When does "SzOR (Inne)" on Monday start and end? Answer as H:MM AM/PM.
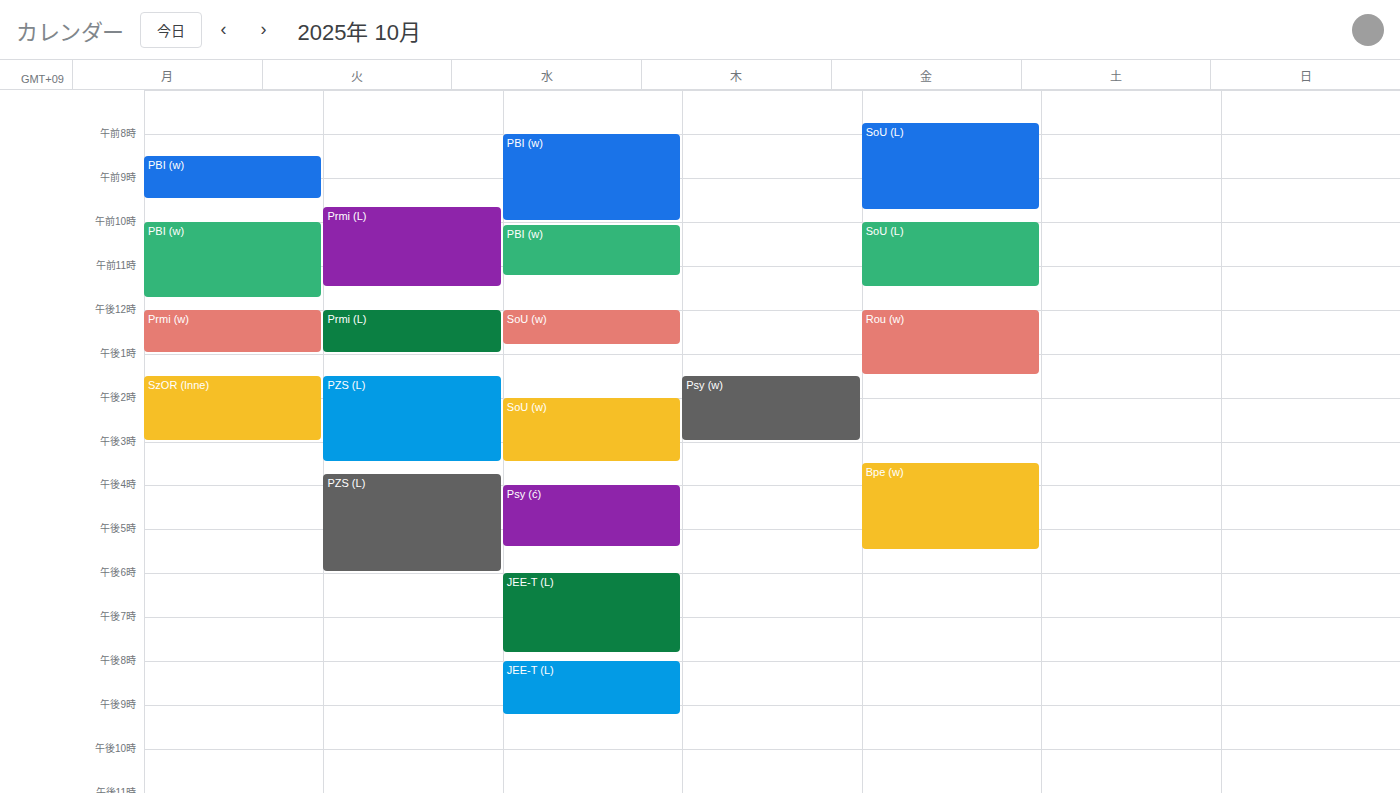
1:30 PM to 3:00 PM